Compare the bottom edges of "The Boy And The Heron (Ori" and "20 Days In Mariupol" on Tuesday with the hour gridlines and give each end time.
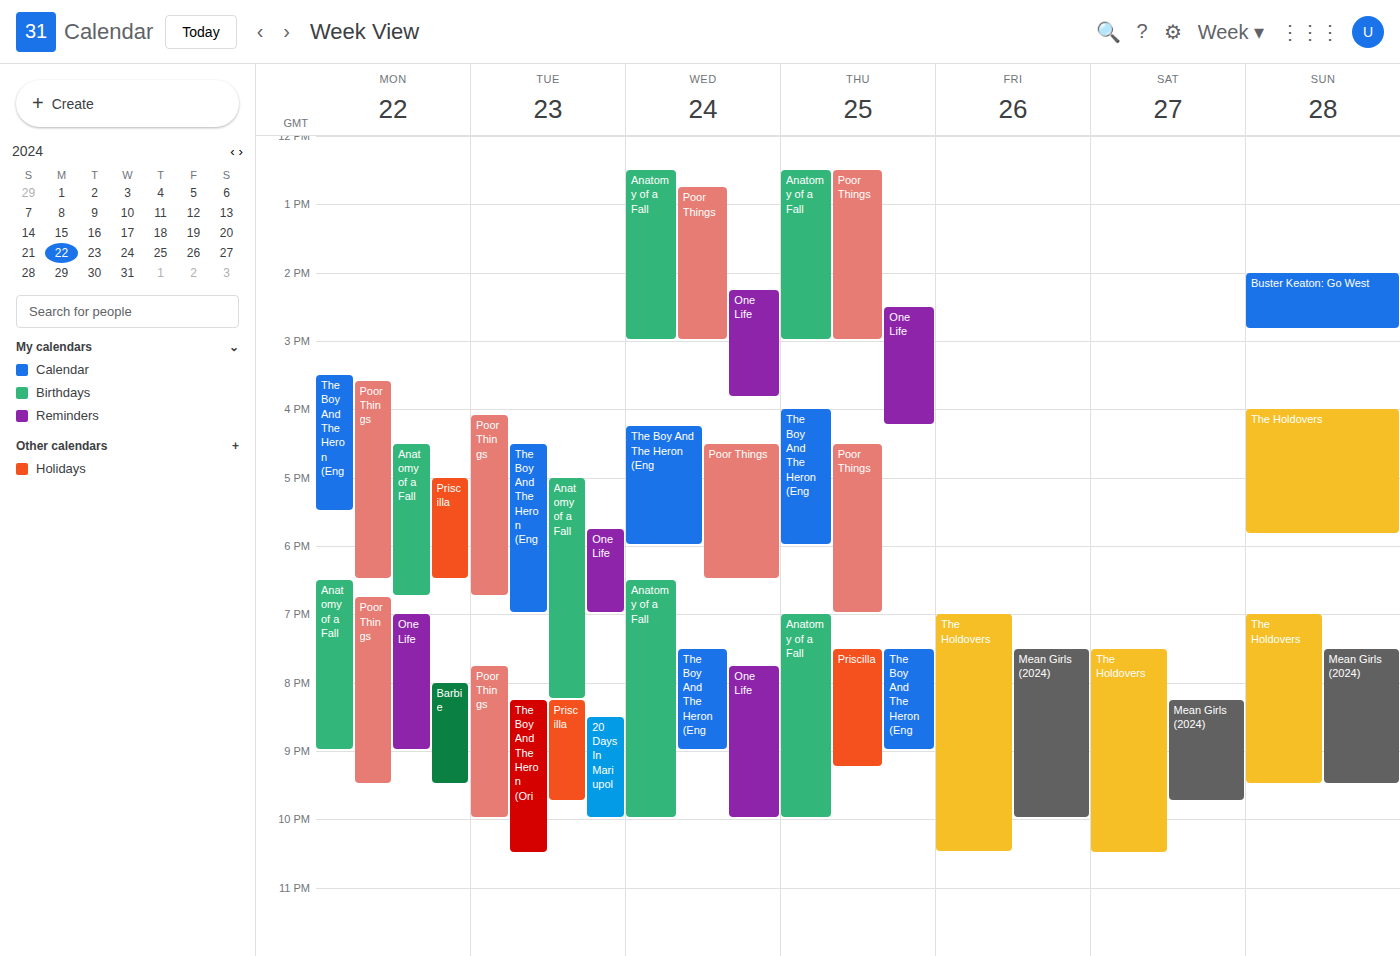
"The Boy And The Heron (Ori": 10:30 PM, halfway between the 10 PM and 11 PM lines. "20 Days In Mariupol": 10:00 PM, exactly on the 10 PM line.